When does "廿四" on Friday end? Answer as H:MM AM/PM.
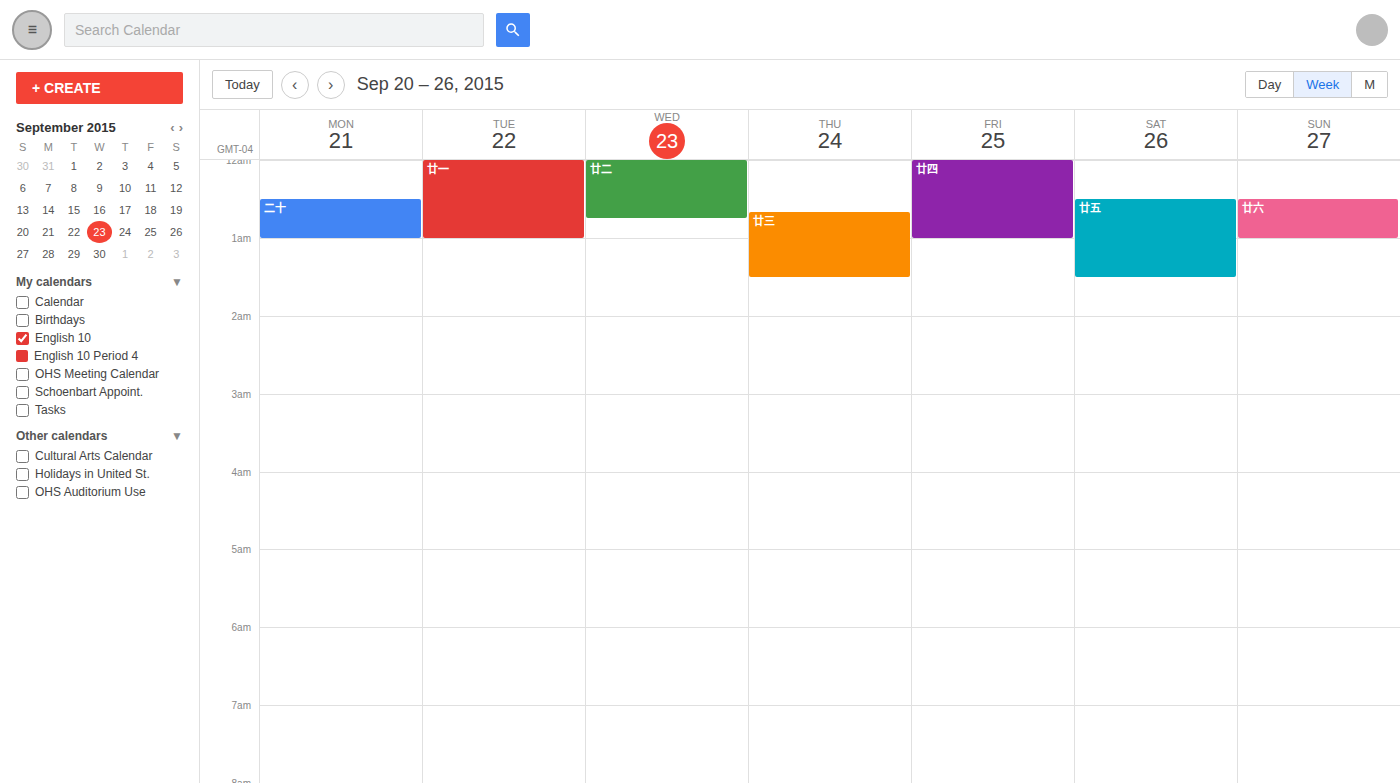
1:00 AM